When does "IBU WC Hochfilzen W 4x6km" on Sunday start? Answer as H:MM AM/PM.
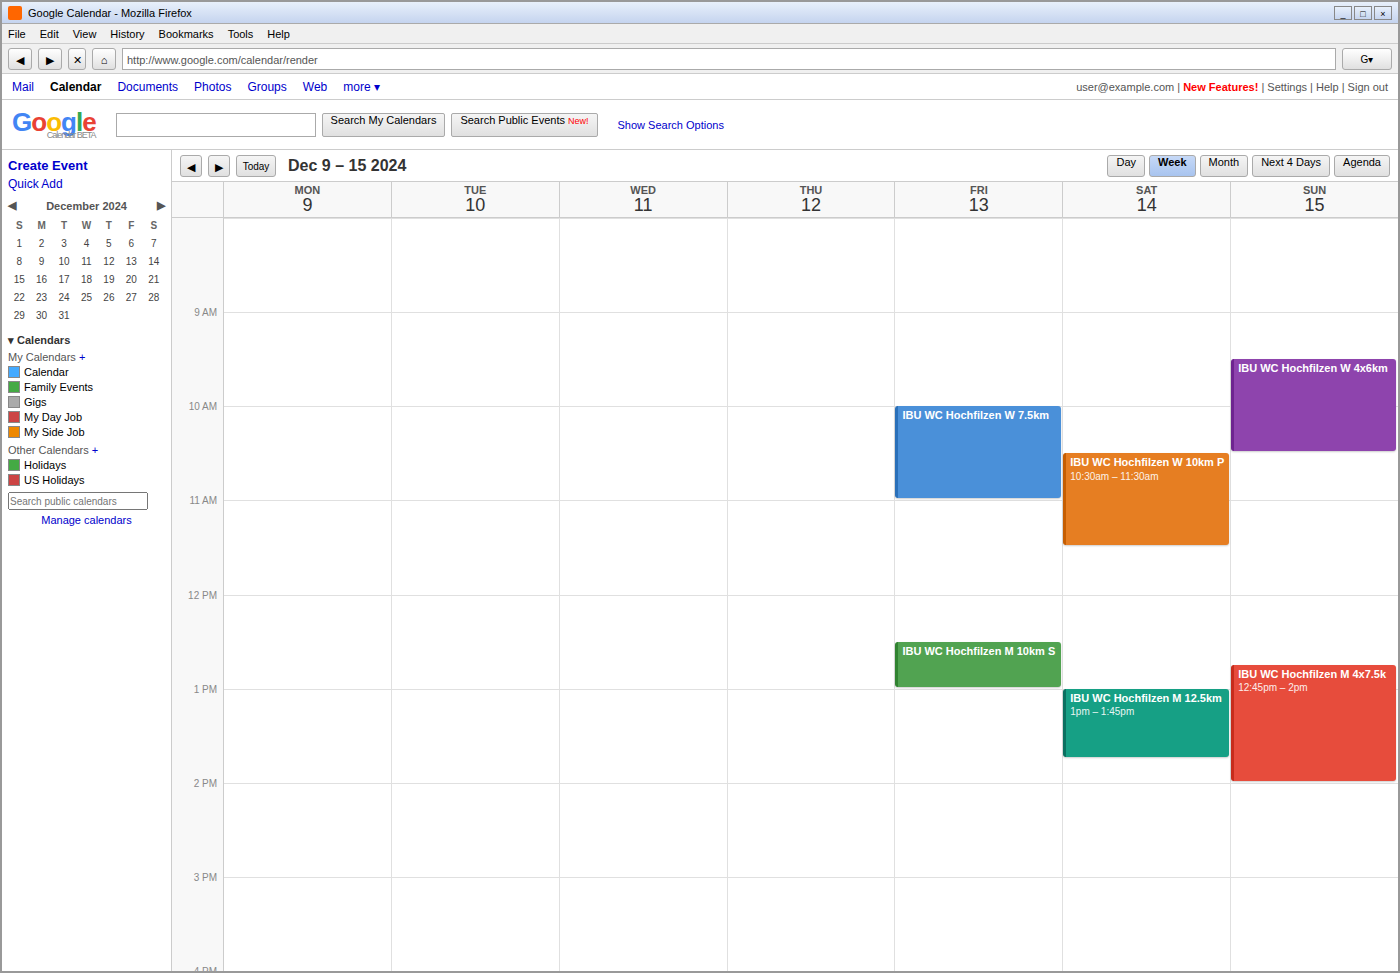
9:30 AM